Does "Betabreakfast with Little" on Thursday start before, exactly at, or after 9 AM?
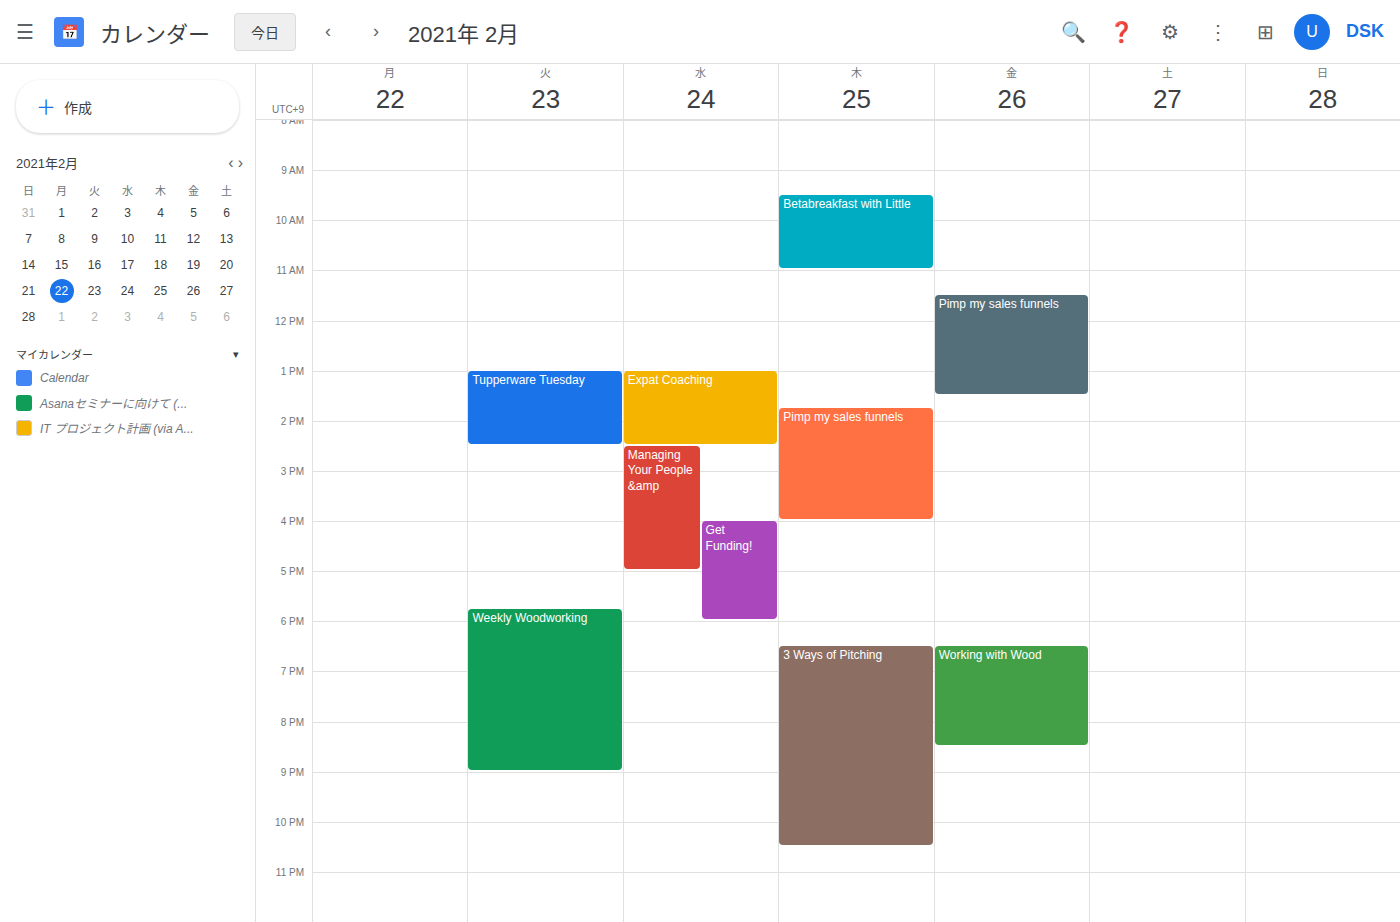
9:30 AM -- after 9 AM, 30 minutes below the 9 AM line.